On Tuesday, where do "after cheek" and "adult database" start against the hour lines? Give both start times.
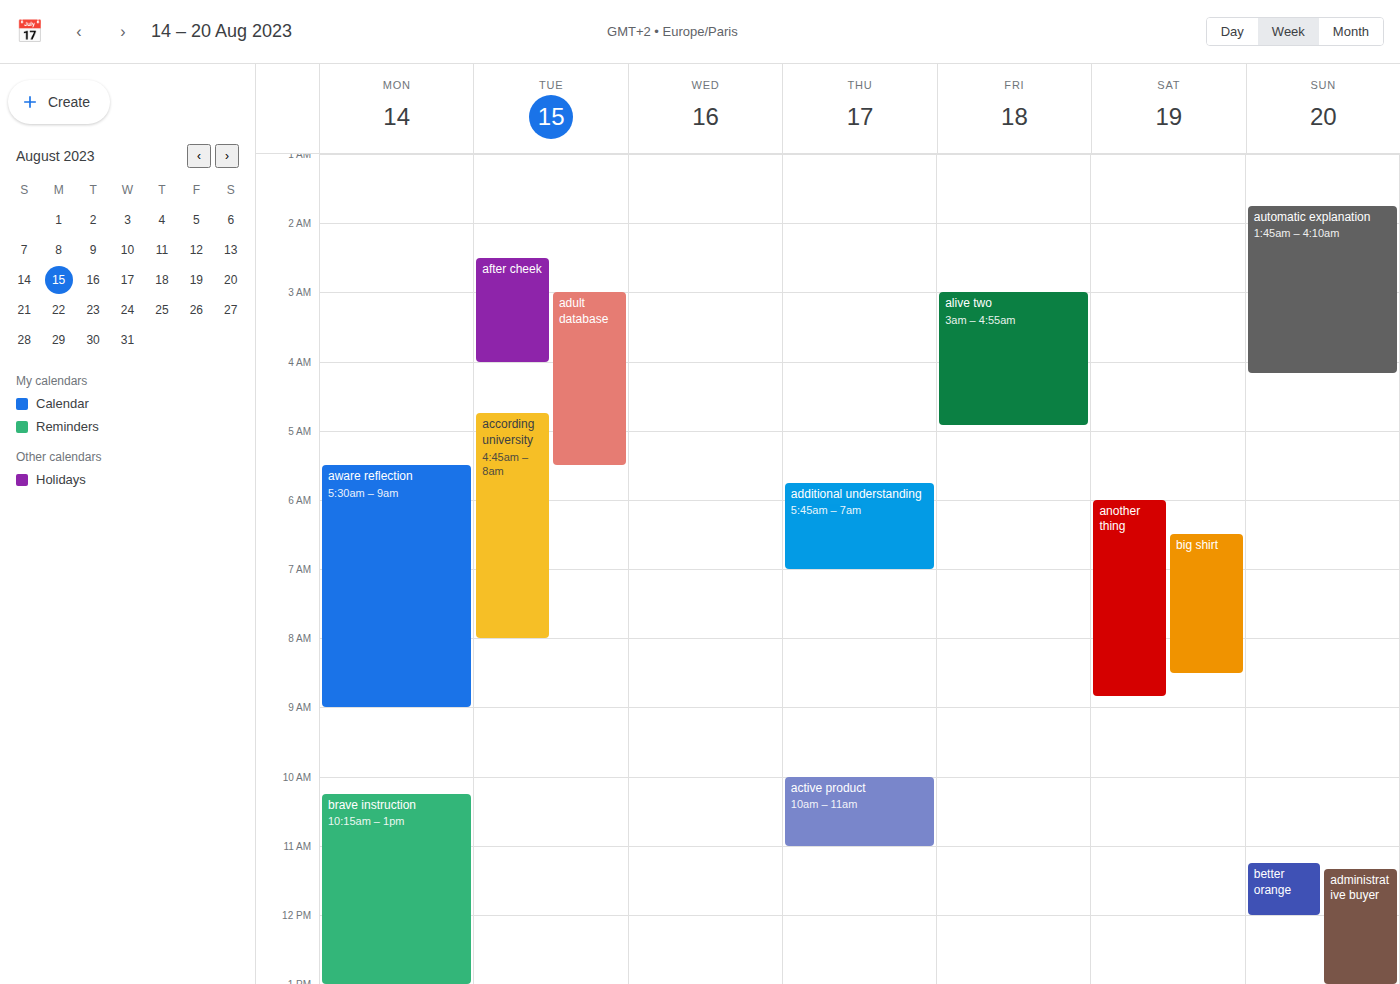
"after cheek": 02:30, halfway between the 02:00 and 03:00 lines. "adult database": 03:00, exactly on the 03:00 line.